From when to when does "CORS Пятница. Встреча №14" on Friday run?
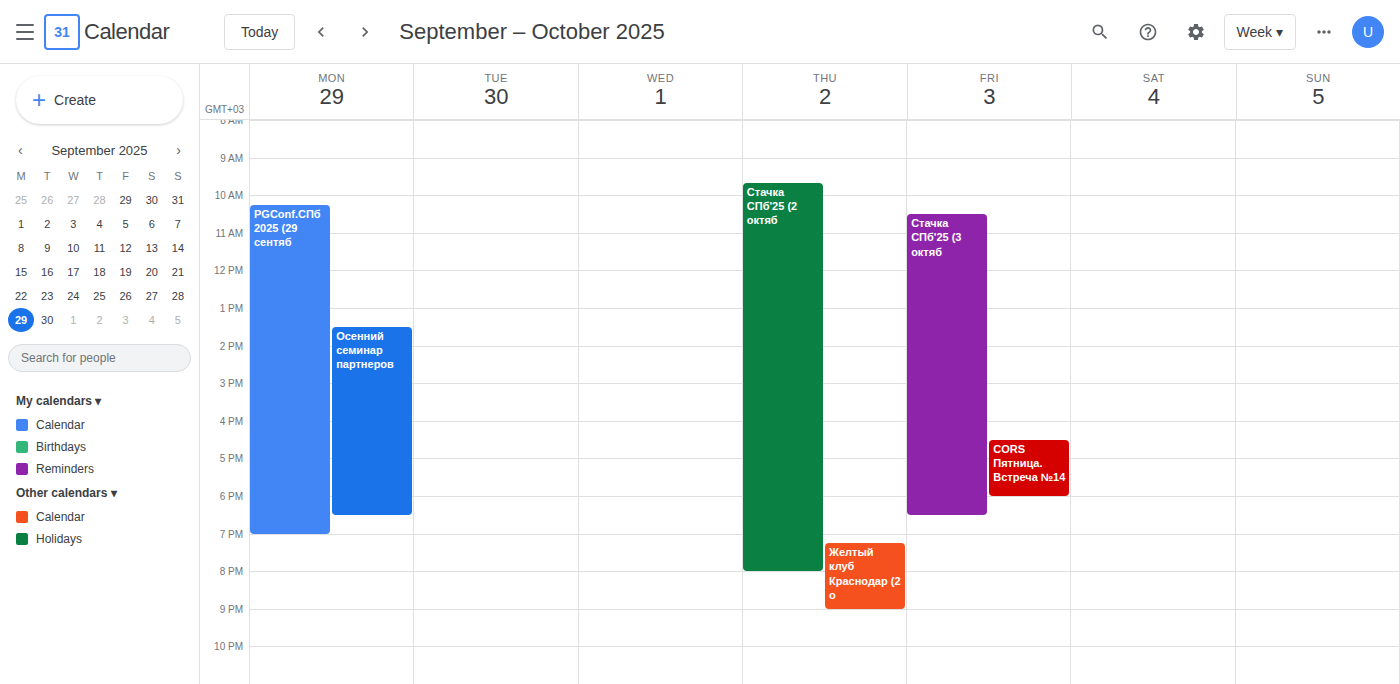
4:30 PM to 6:00 PM